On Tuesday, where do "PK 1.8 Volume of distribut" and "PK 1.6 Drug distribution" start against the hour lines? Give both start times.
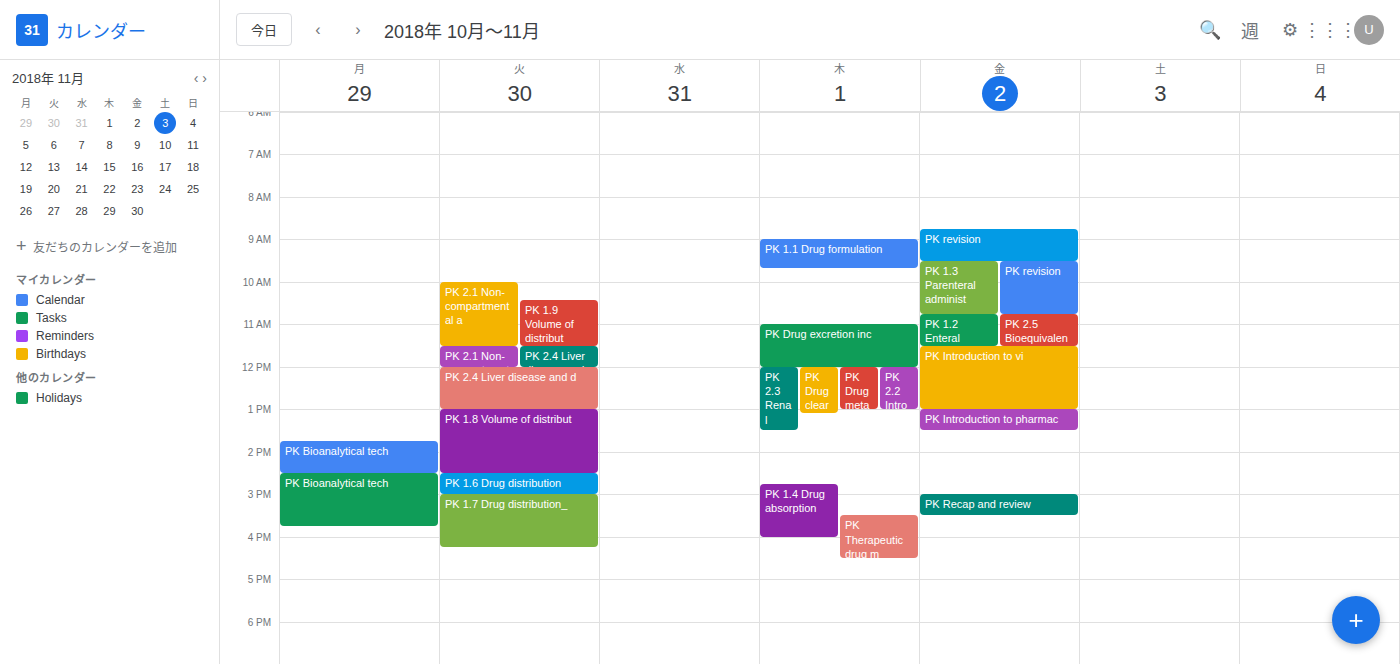
"PK 1.8 Volume of distribut": 1:00 PM, exactly on the 1 PM line. "PK 1.6 Drug distribution": 2:30 PM, halfway between the 2 PM and 3 PM lines.